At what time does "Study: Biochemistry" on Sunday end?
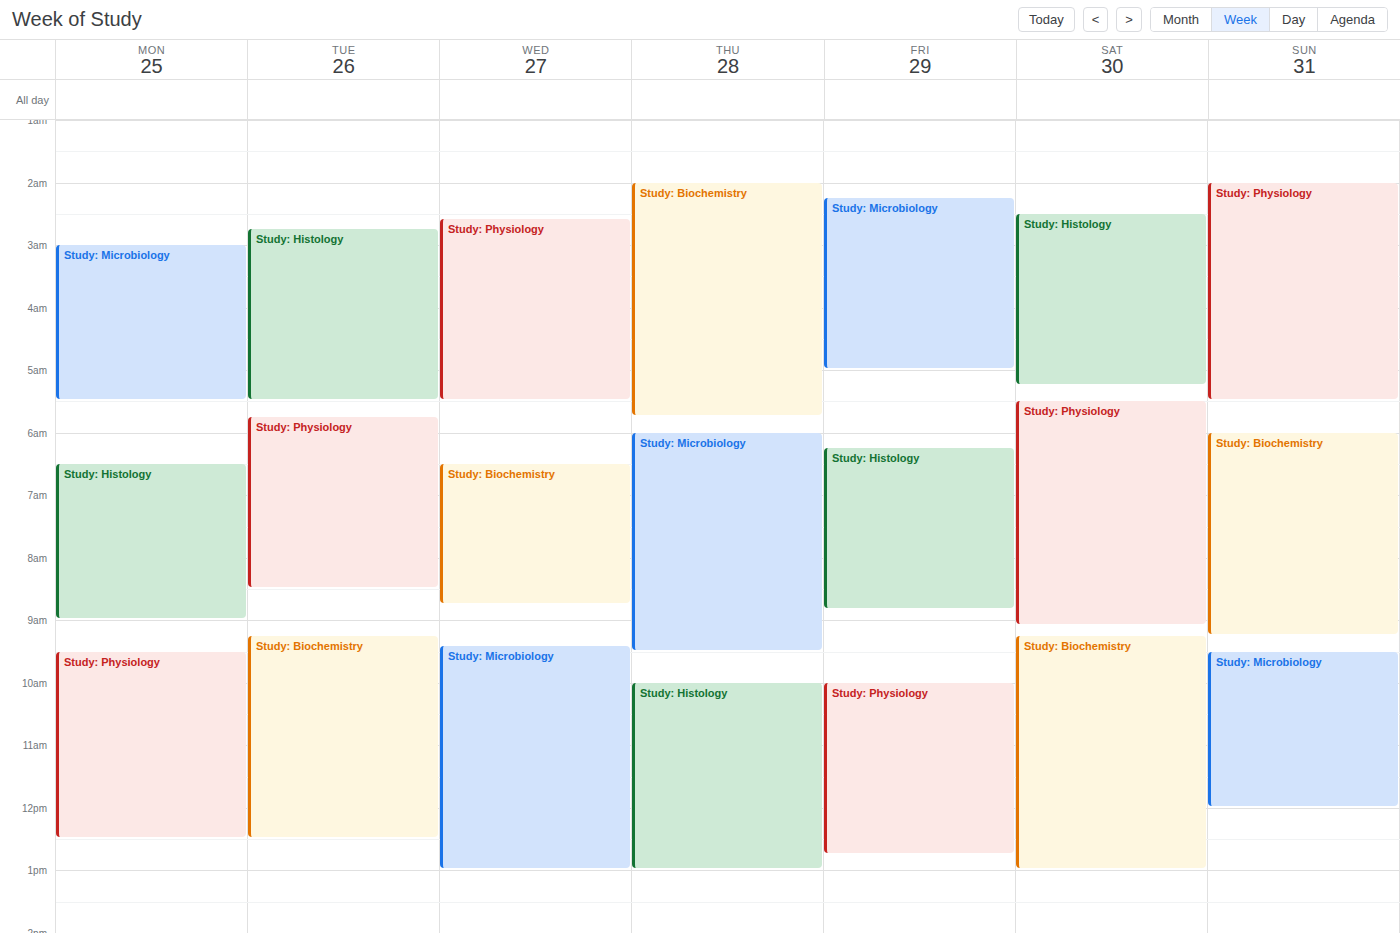
09:15